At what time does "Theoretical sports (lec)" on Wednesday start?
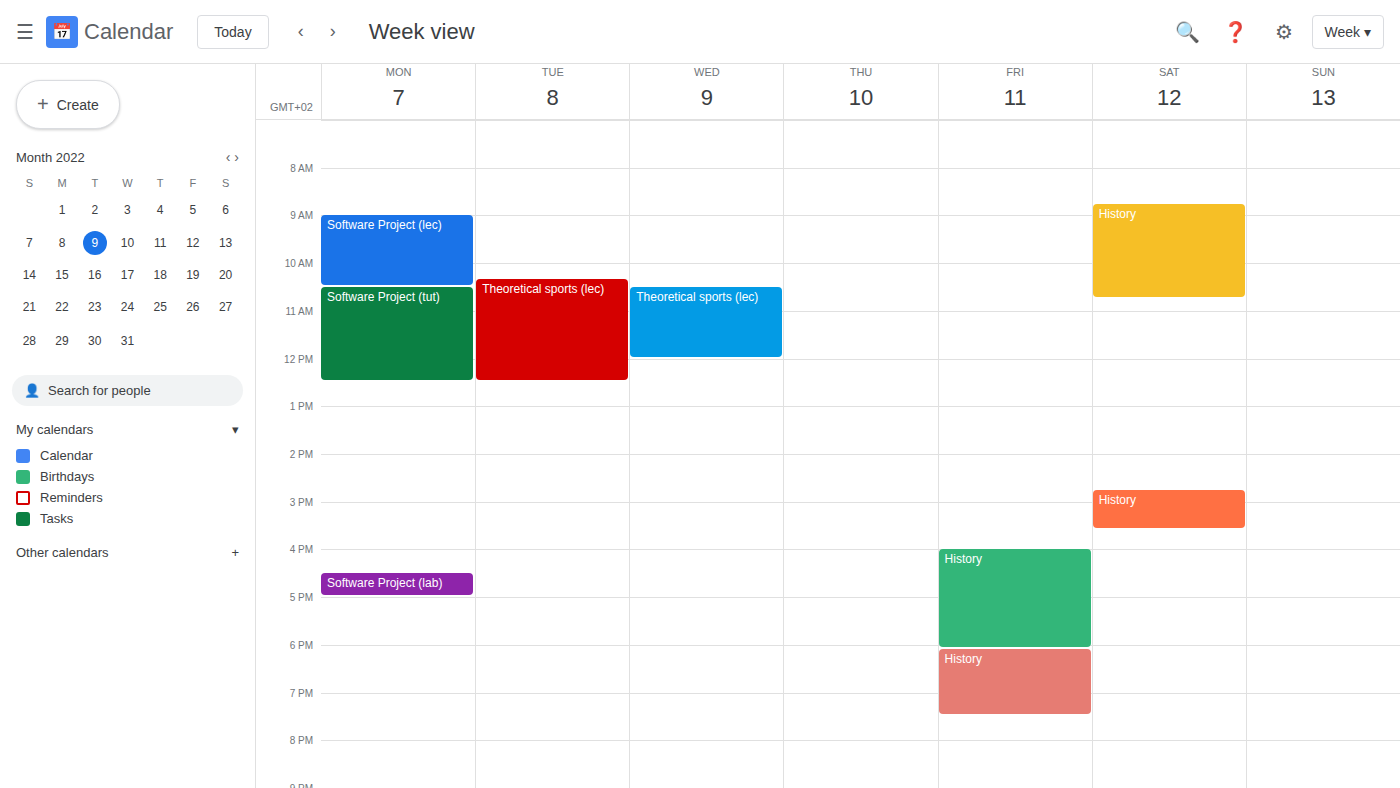
10:30 AM